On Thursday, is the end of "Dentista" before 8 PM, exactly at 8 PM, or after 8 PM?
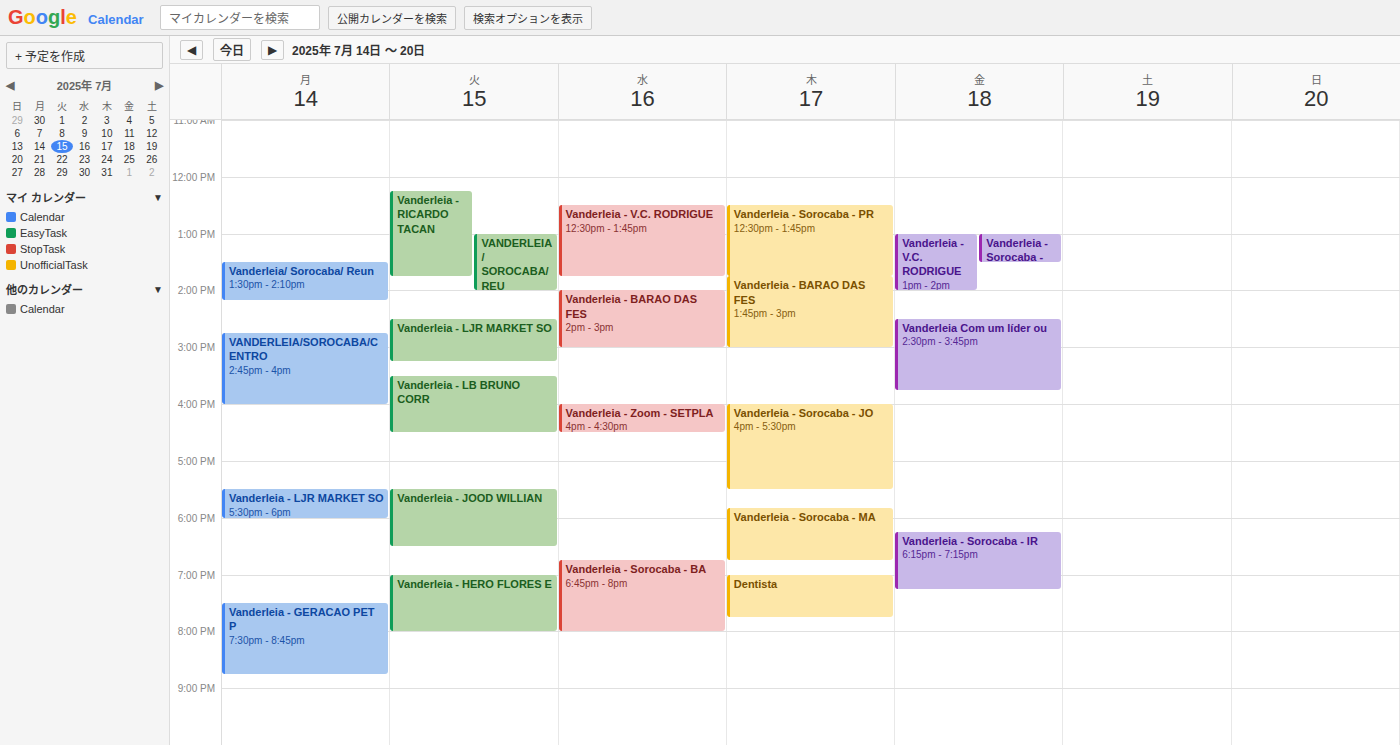
7:45 PM -- before 8 PM, 15 minutes above the 8 PM line.